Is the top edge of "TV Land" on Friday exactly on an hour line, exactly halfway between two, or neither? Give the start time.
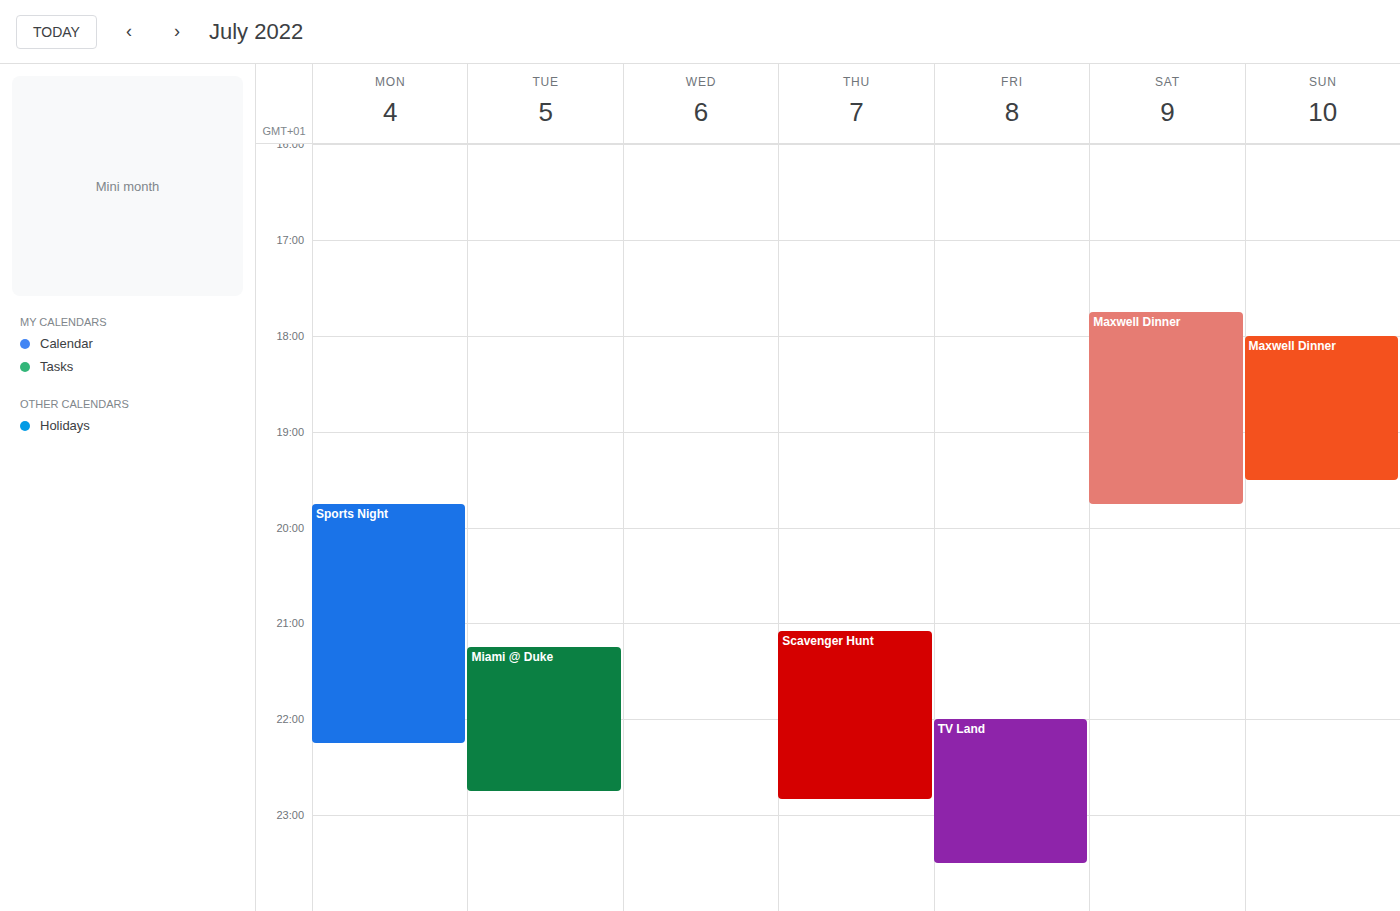
10:00 PM -- exactly on the 10 PM line.